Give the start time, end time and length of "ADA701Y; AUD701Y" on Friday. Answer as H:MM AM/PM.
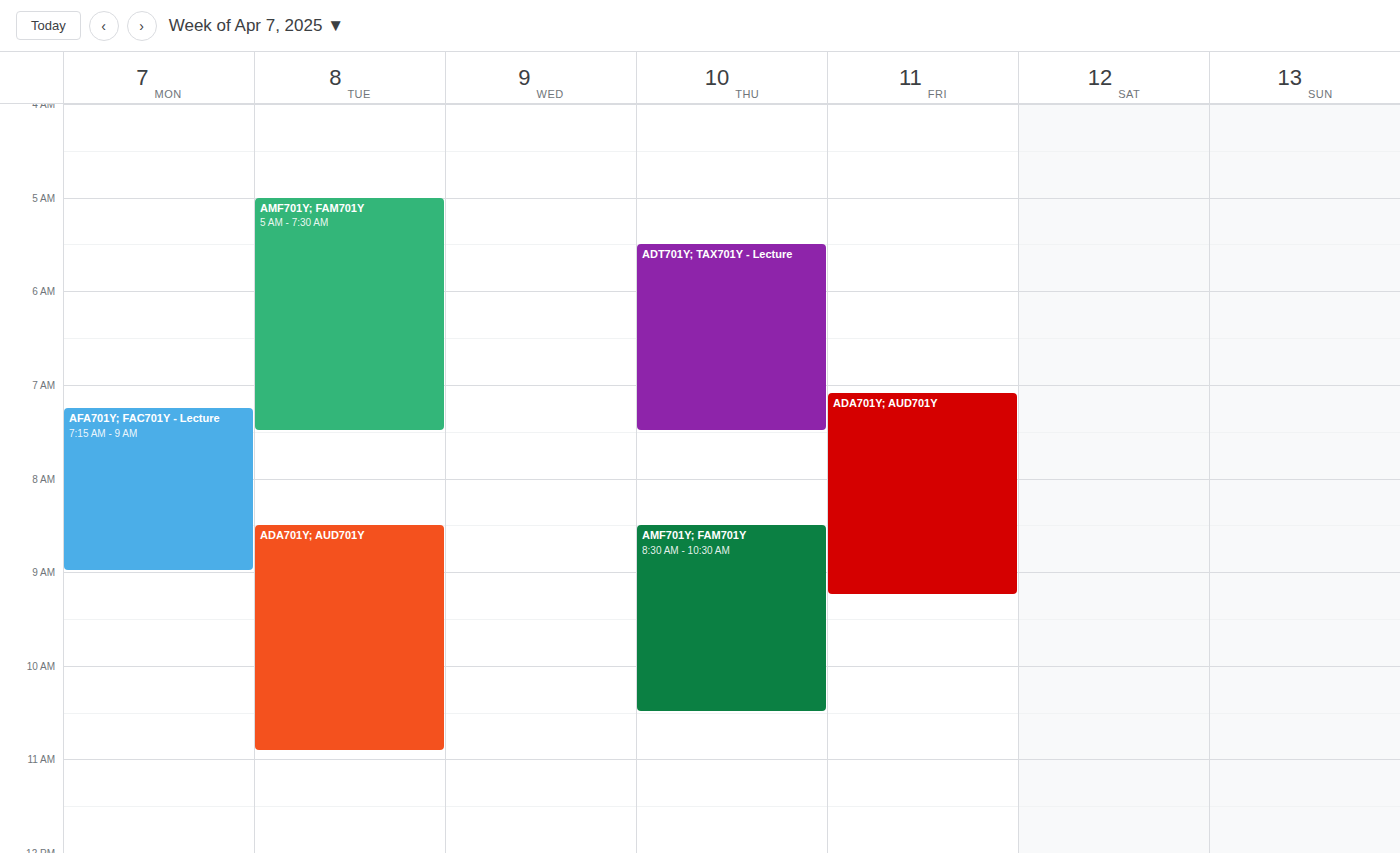
7:05 AM to 9:15 AM, 2 hours 10 minutes